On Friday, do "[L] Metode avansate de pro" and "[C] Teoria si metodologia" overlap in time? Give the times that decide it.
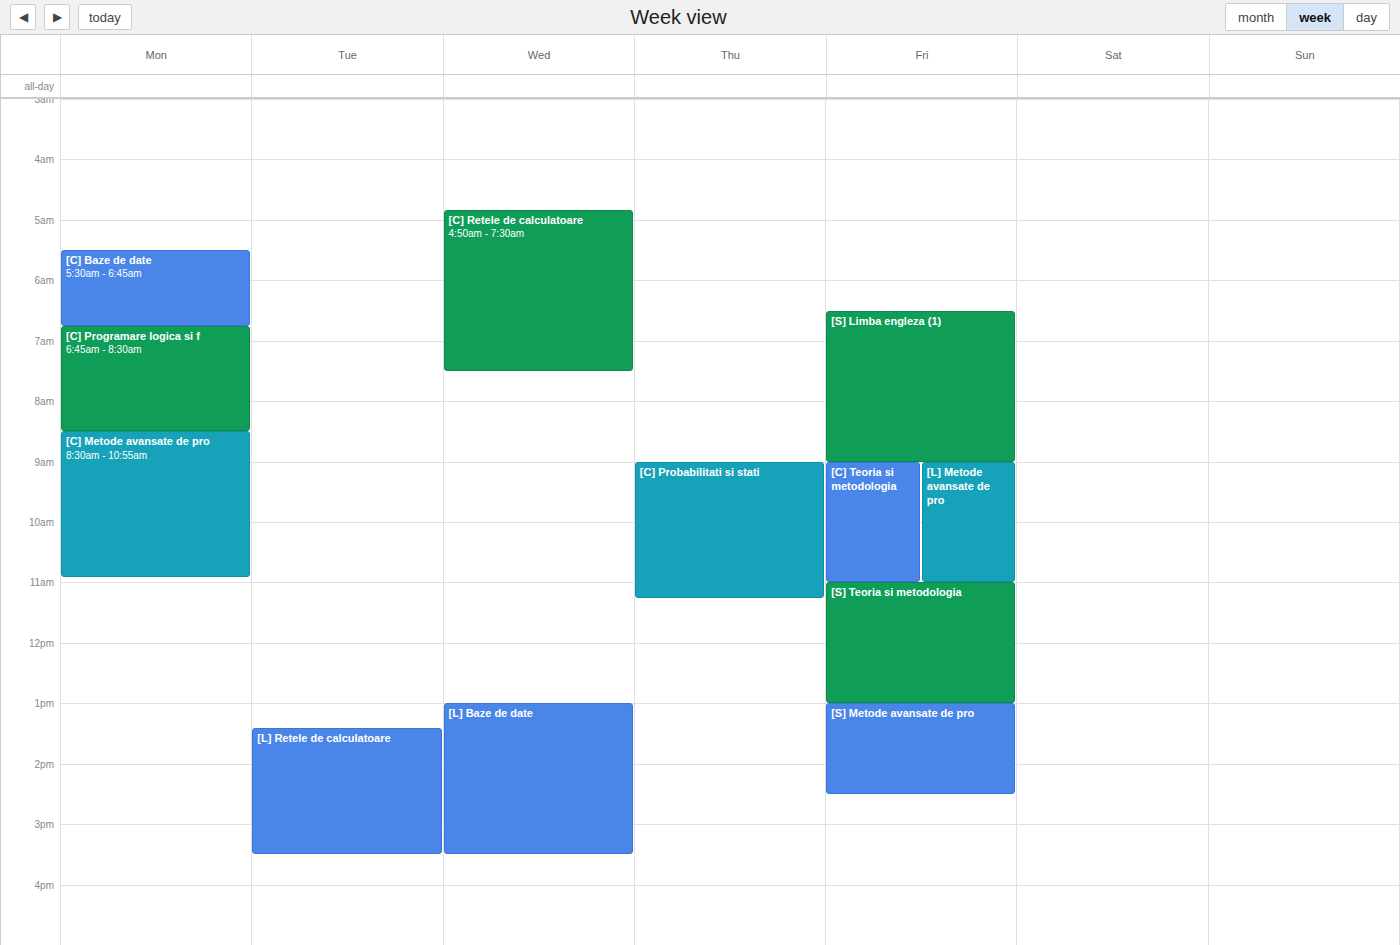
"[C] Teoria si metodologia" runs 9:00 AM to 11:00 AM, inside "[L] Metode avansate de pro" -- they overlap.